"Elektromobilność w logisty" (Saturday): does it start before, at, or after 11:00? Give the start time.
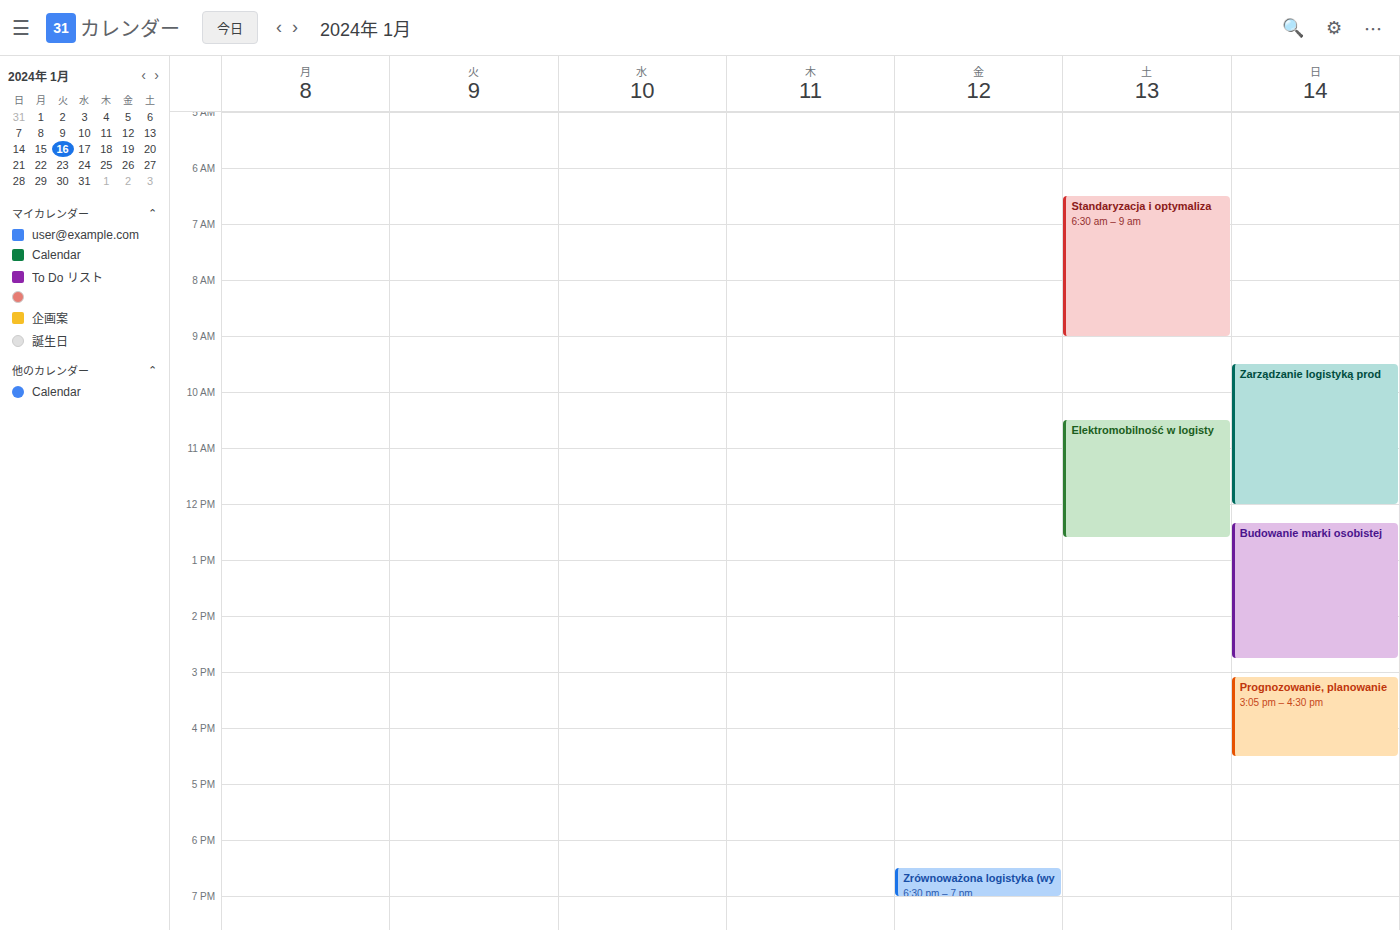
10:30 -- before 11:00, 30 minutes above the 11:00 line.